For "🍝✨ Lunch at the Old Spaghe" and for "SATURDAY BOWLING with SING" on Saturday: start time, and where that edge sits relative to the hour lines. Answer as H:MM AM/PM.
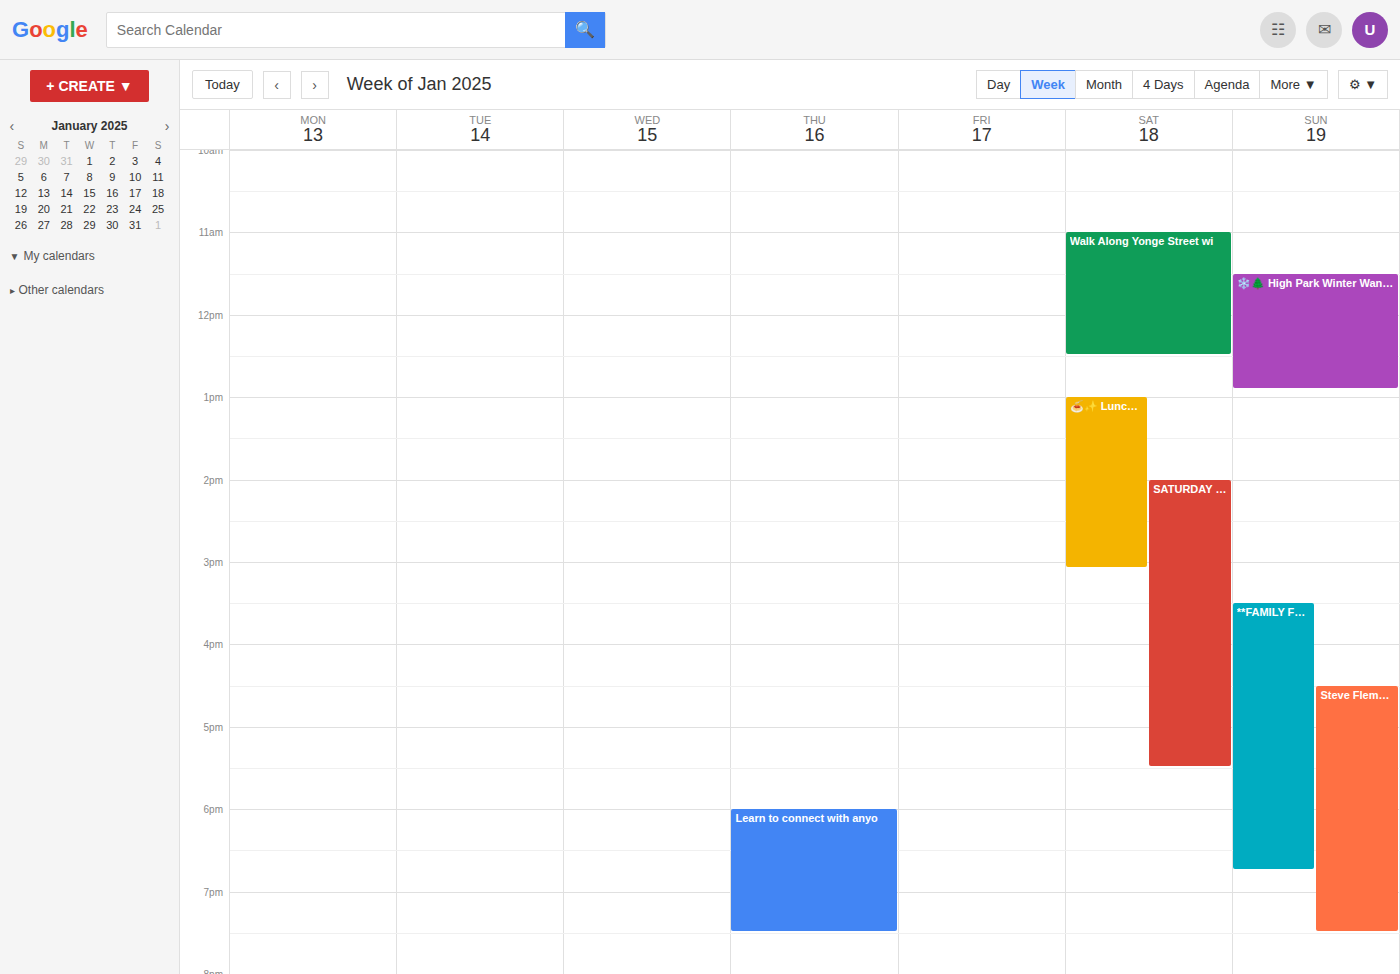
"🍝✨ Lunch at the Old Spaghe": 1:00 PM, exactly on the 1 PM line. "SATURDAY BOWLING with SING": 2:00 PM, exactly on the 2 PM line.